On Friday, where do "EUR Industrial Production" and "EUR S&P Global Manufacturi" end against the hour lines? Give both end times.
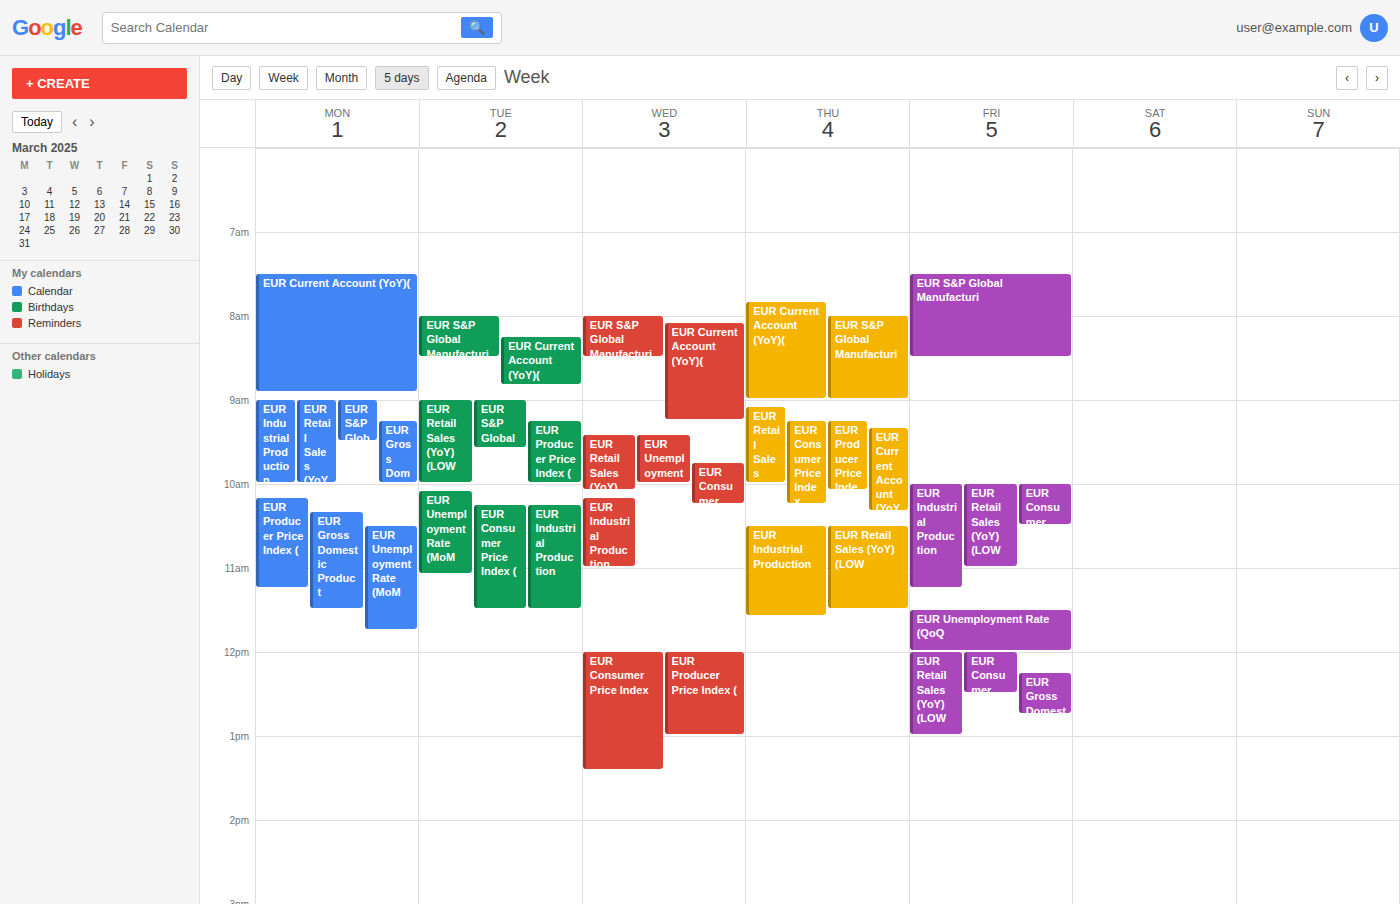
"EUR Industrial Production": 11:15, neither: a quarter of the way from the 11:00 line to the 12:00 line. "EUR S&P Global Manufacturi": 08:30, halfway between the 08:00 and 09:00 lines.